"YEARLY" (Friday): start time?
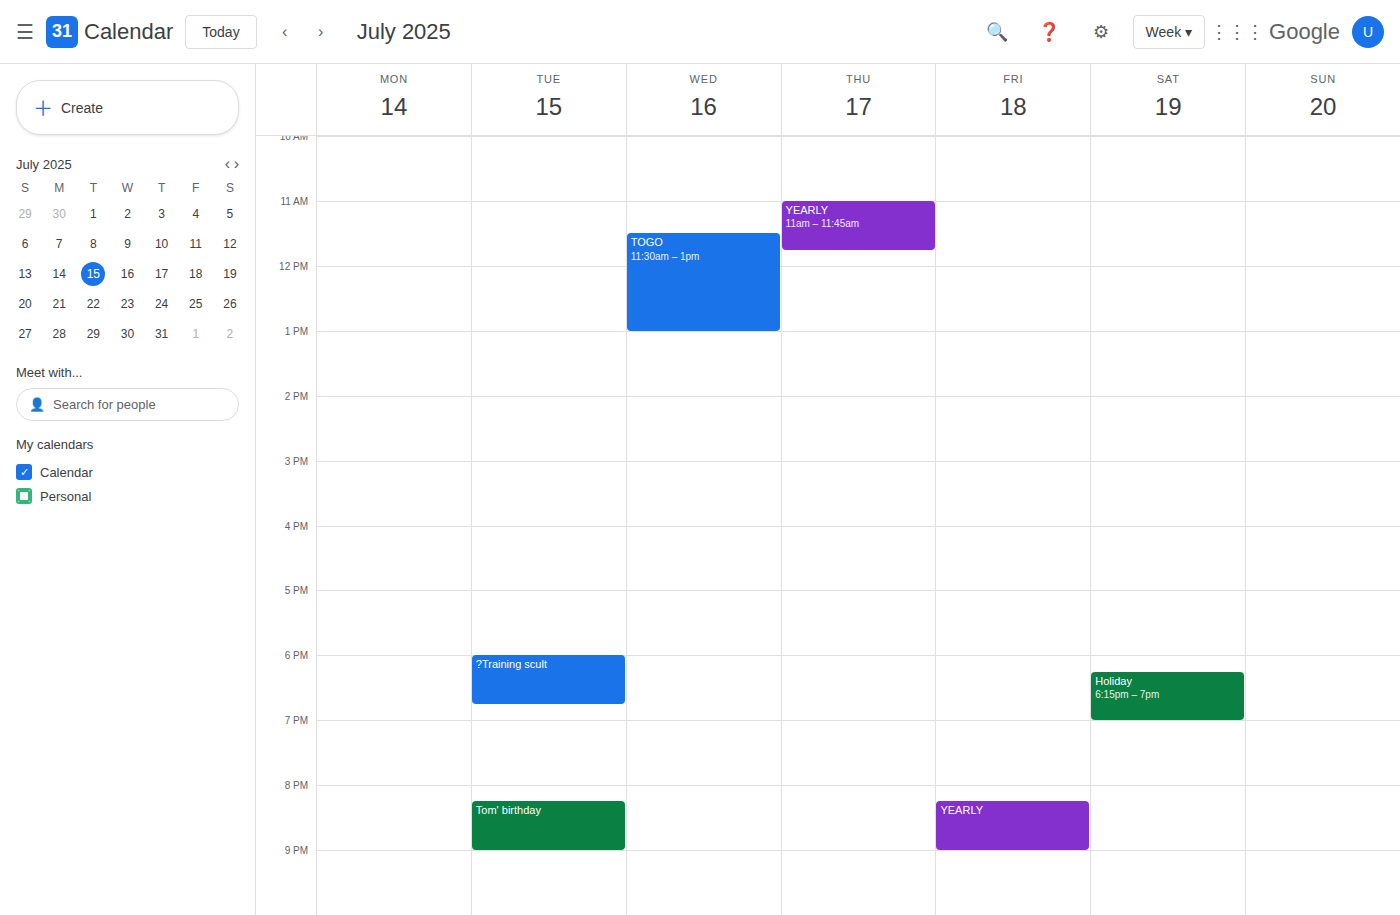
8:15 PM